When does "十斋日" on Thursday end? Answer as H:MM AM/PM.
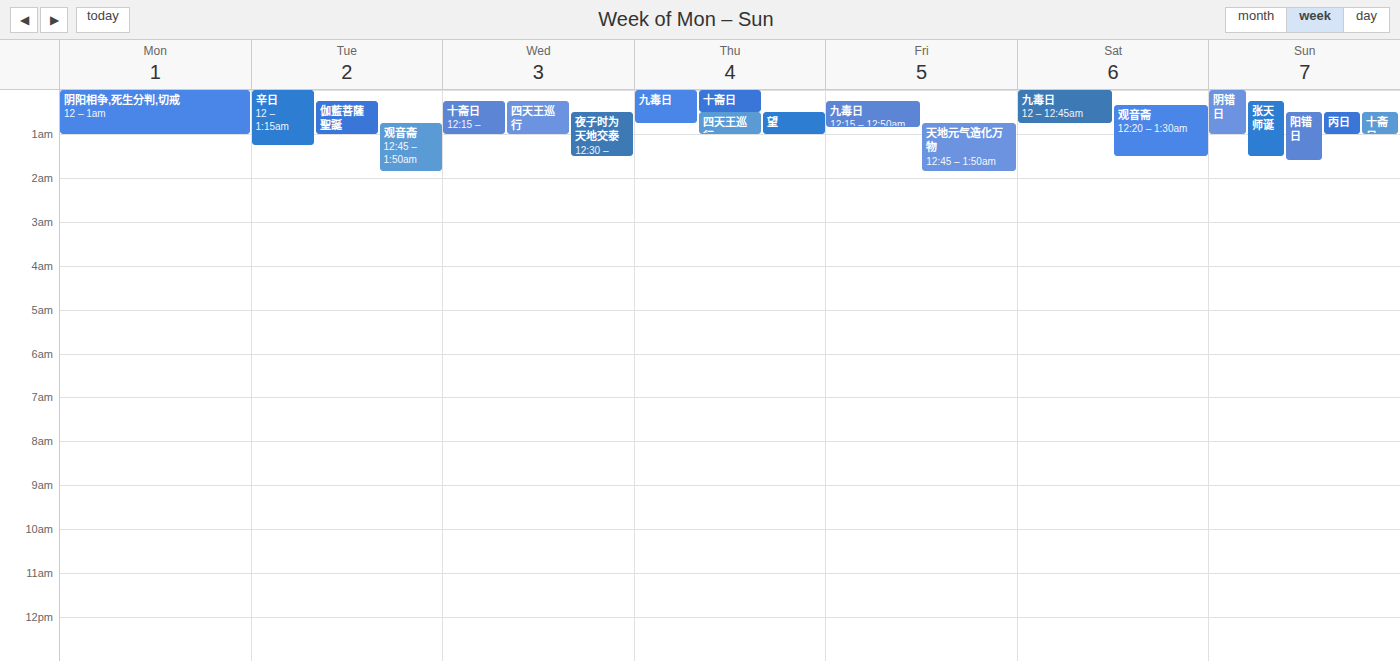
12:30 AM